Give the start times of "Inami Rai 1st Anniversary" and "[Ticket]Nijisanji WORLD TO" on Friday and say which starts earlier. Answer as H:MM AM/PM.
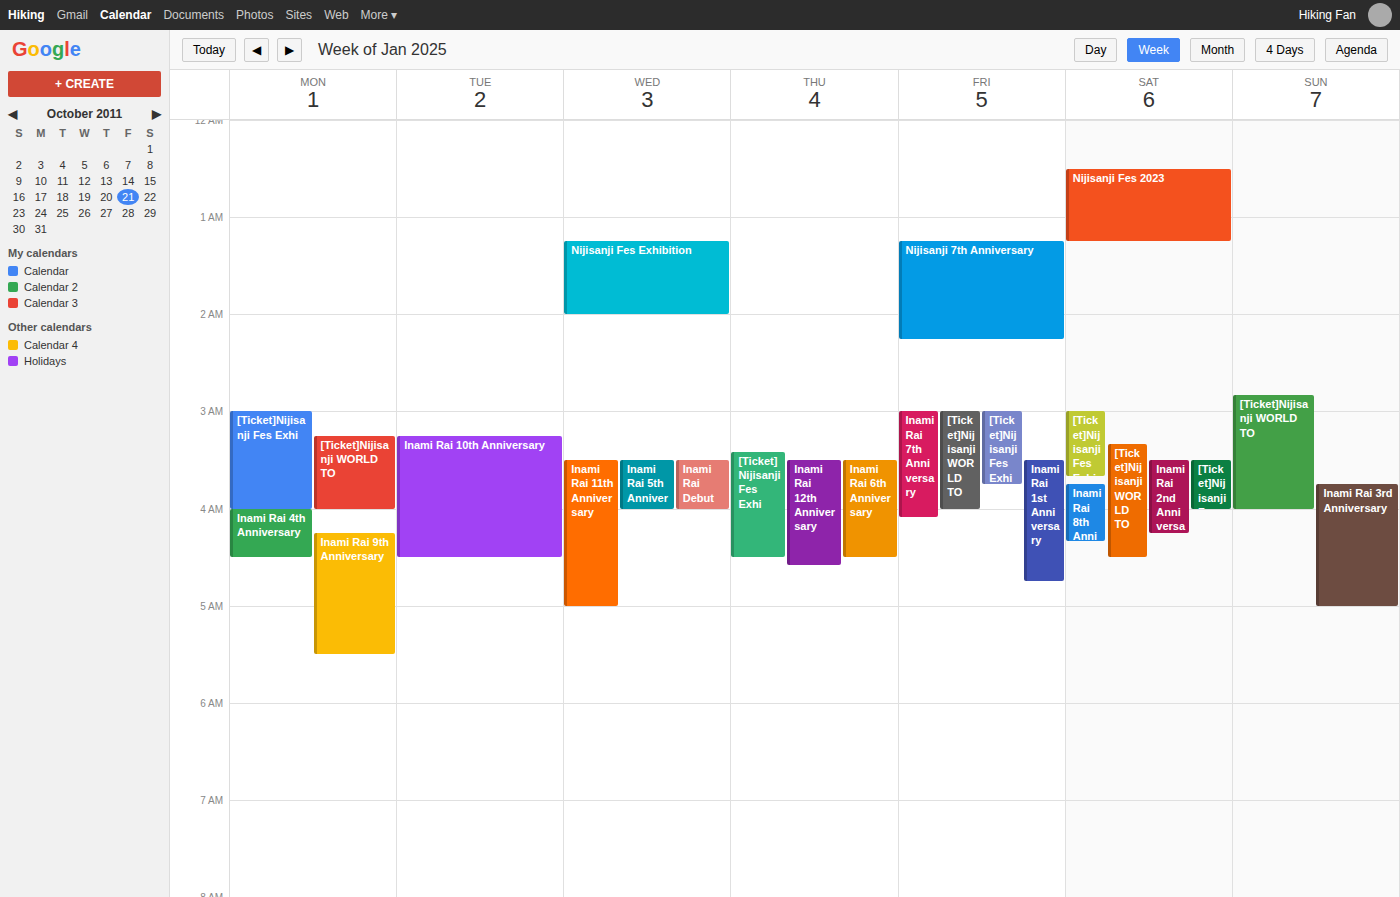
"[Ticket]Nijisanji WORLD TO" 3:00 AM; "Inami Rai 1st Anniversary" 3:30 AM.